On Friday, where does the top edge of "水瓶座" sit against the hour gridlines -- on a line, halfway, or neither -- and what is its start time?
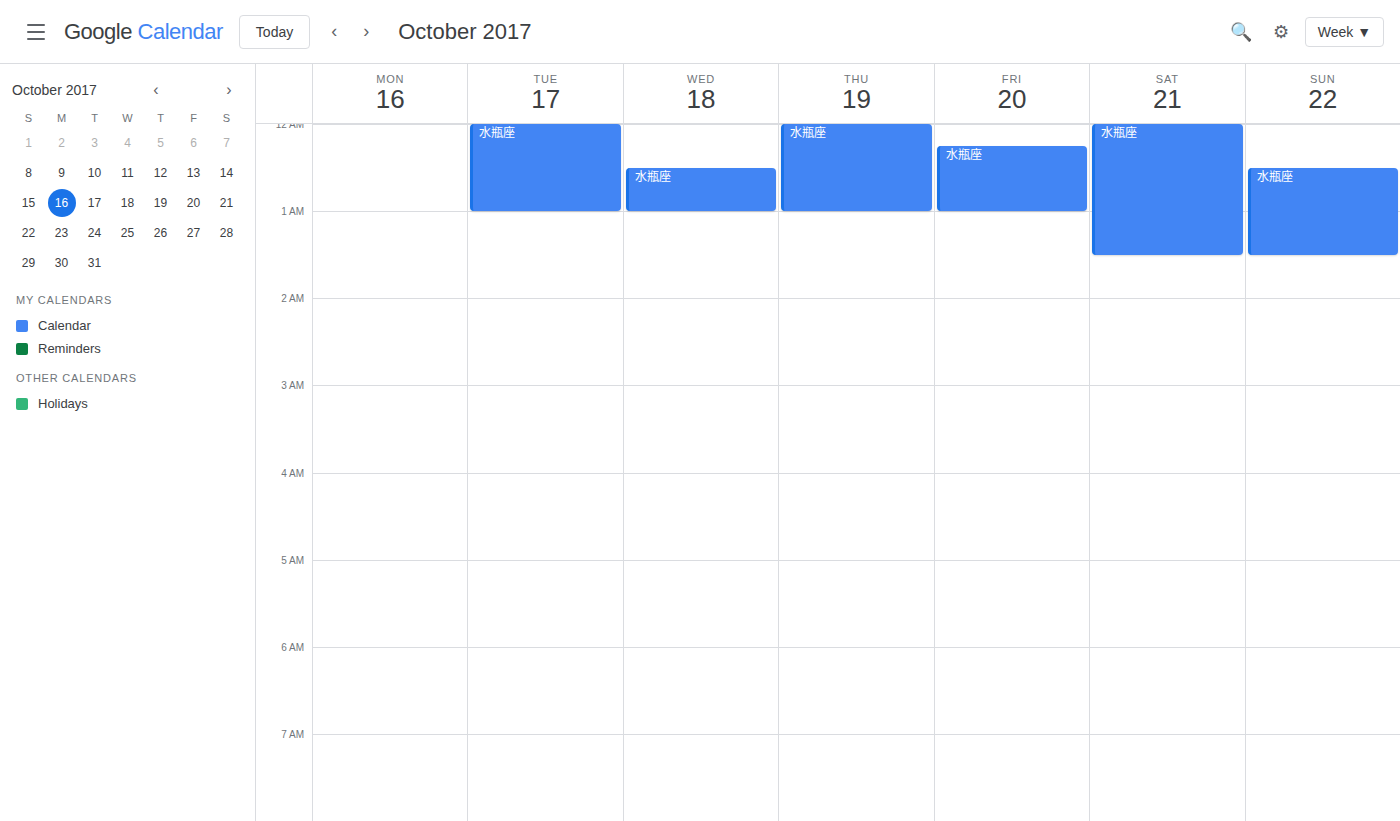
12:15 AM -- neither: a quarter of the way from the 12 AM line to the 1 AM line.